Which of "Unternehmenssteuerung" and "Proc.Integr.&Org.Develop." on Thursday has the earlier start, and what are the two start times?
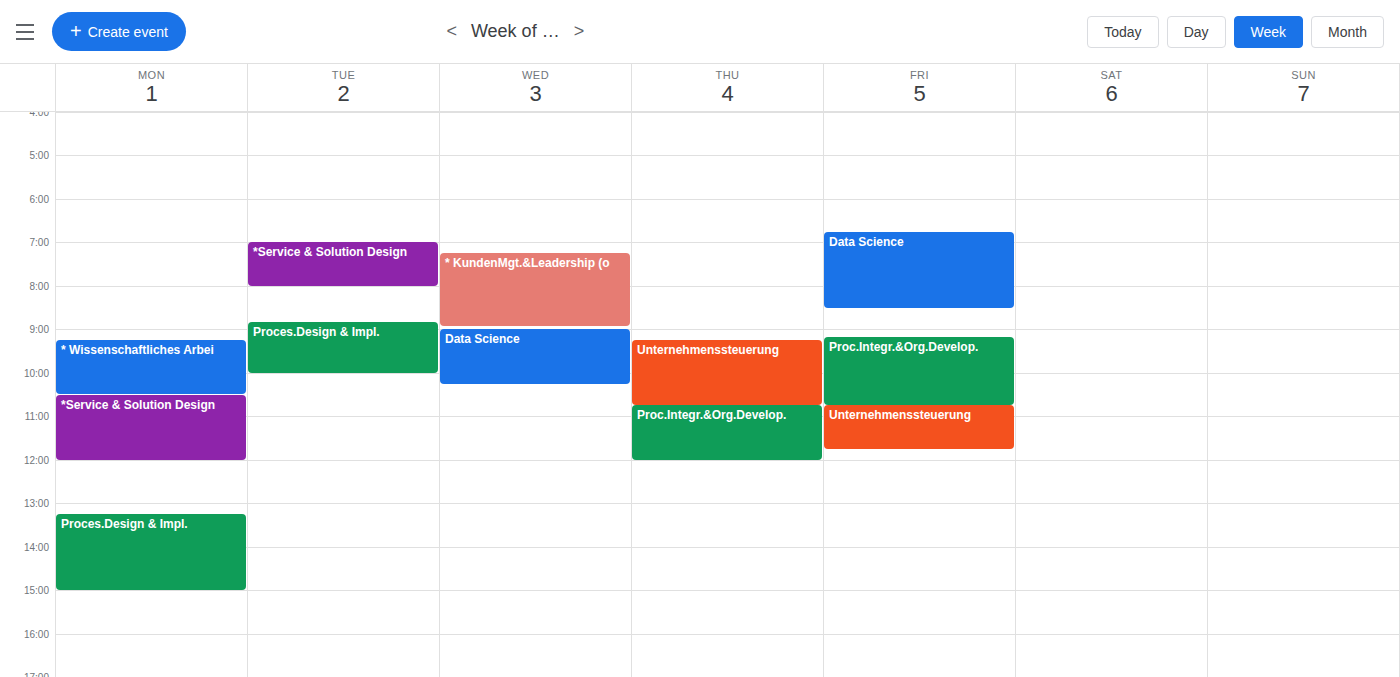
"Unternehmenssteuerung" 09:15; "Proc.Integr.&Org.Develop." 10:45.